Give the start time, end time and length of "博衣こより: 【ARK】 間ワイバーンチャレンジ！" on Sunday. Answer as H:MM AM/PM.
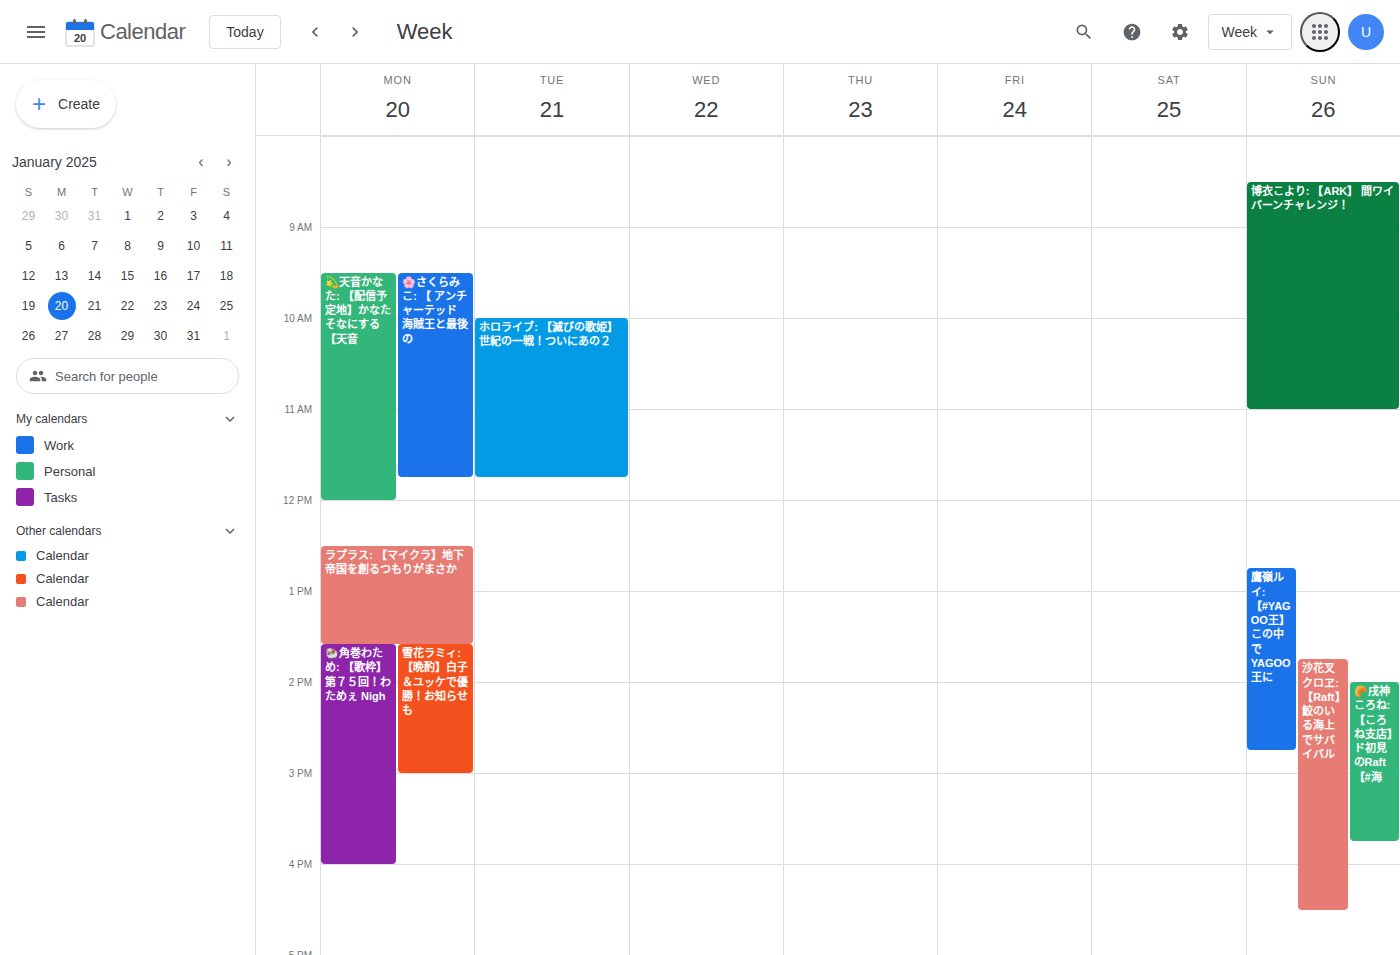
8:30 AM to 11:00 AM, 2 hours 30 minutes